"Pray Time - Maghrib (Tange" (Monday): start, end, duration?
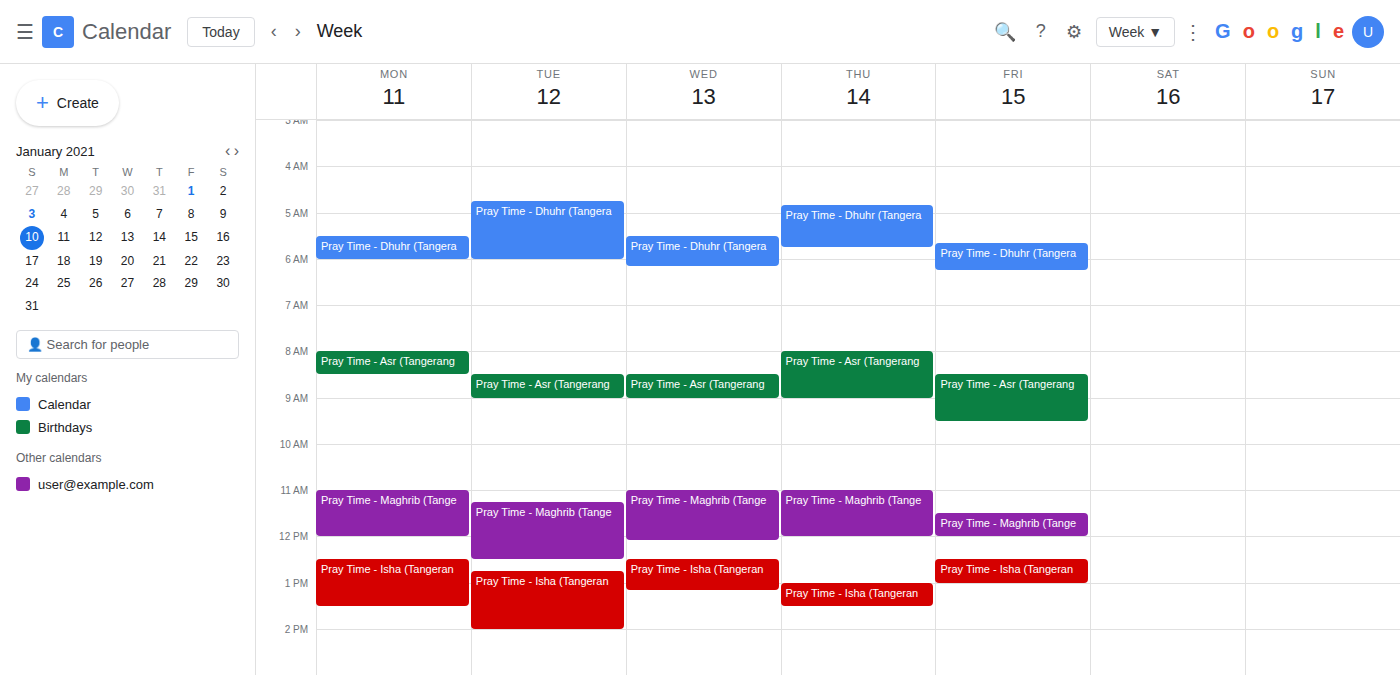
11:00 AM to 12:00 PM, 1 hour